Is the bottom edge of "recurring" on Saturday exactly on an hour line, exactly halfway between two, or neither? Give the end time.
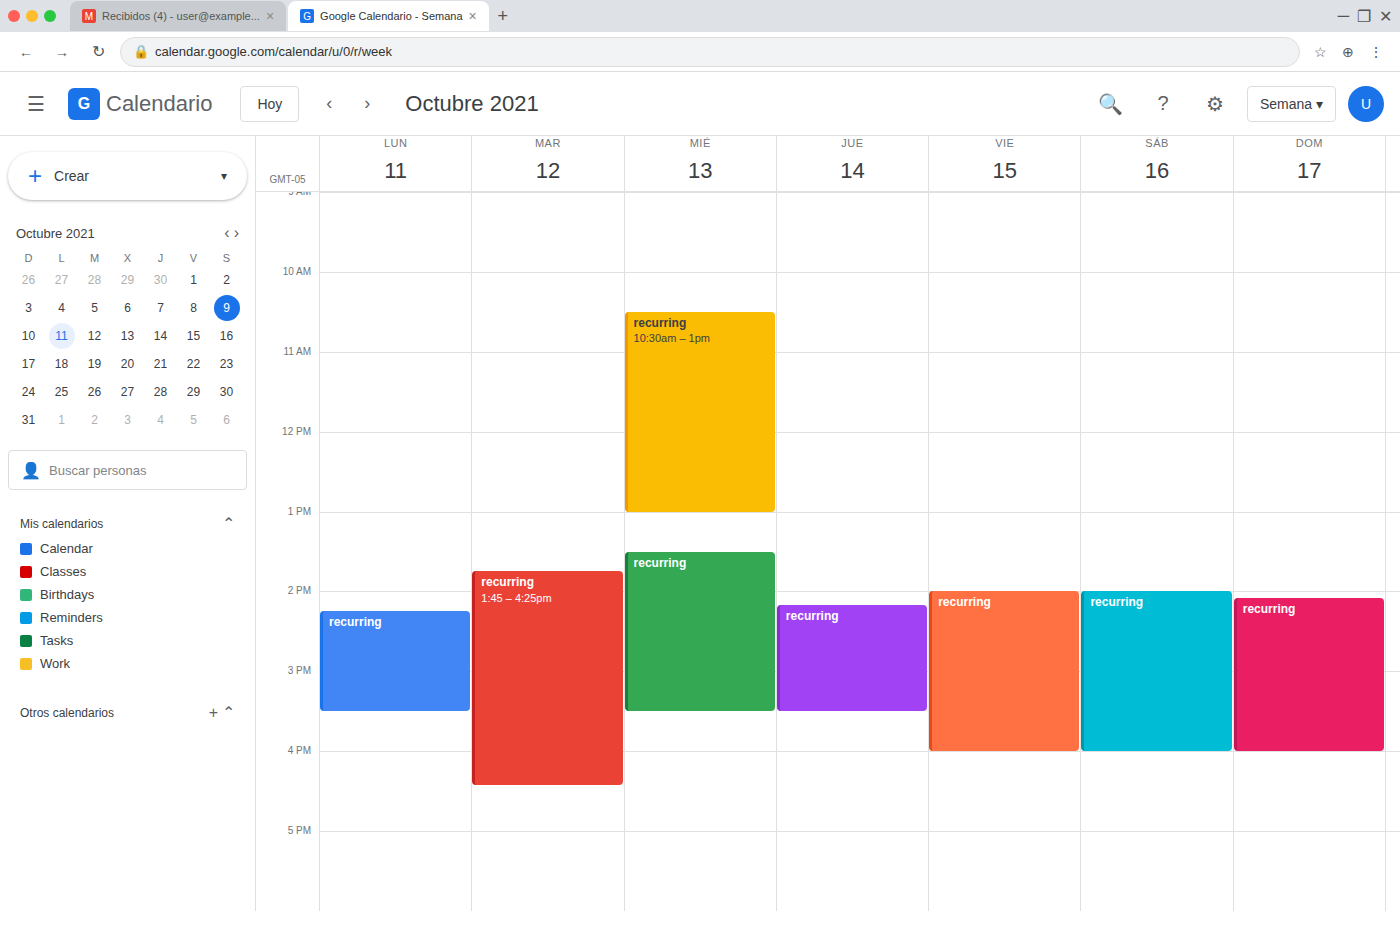
4:00 PM -- exactly on the 4 PM line.